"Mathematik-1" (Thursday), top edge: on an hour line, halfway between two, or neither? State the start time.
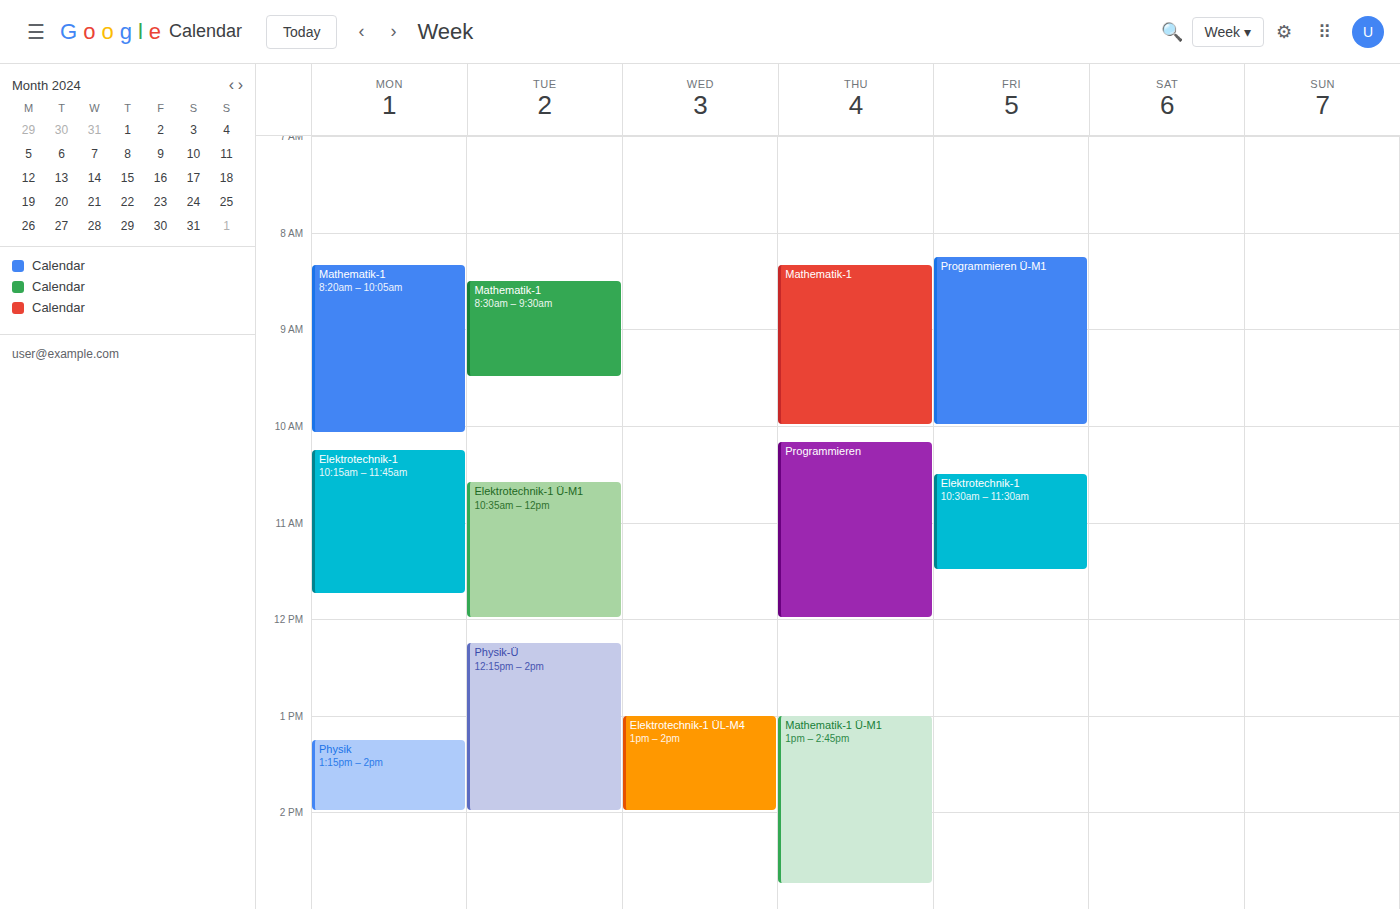
8:20 AM -- neither: 20 minutes below the 8 AM line and 40 minutes above the 9 AM line.